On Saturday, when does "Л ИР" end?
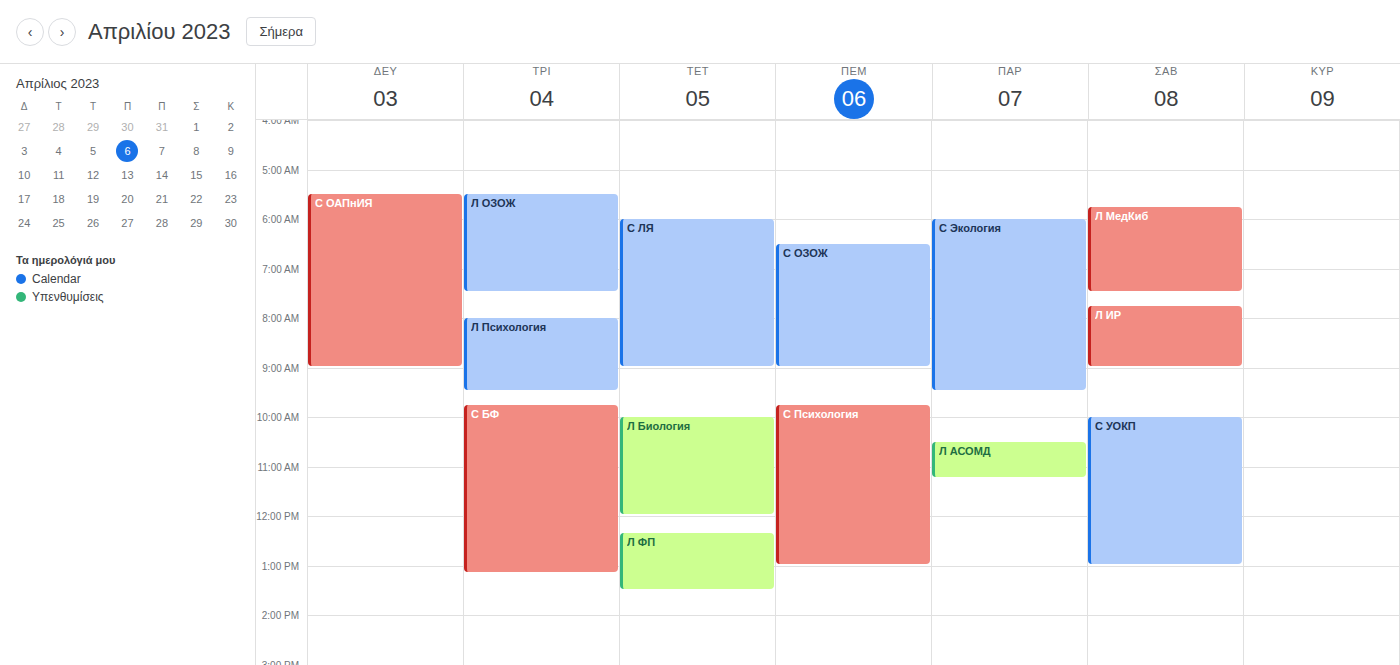
9:00 AM